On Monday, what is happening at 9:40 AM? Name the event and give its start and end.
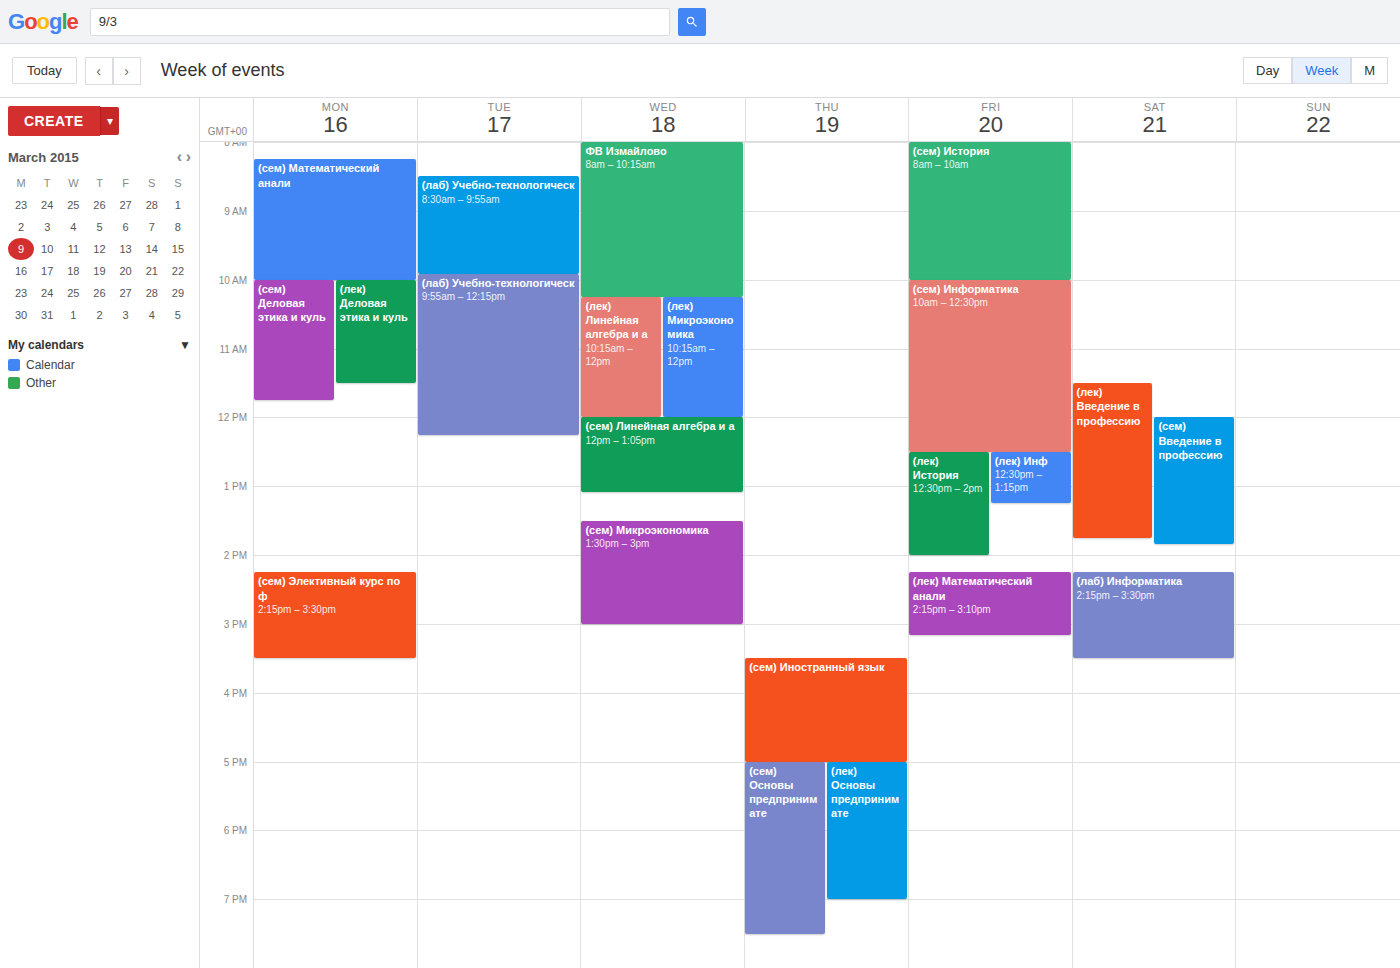
"(сем) Математический анали", 8:15 AM to 10:00 AM